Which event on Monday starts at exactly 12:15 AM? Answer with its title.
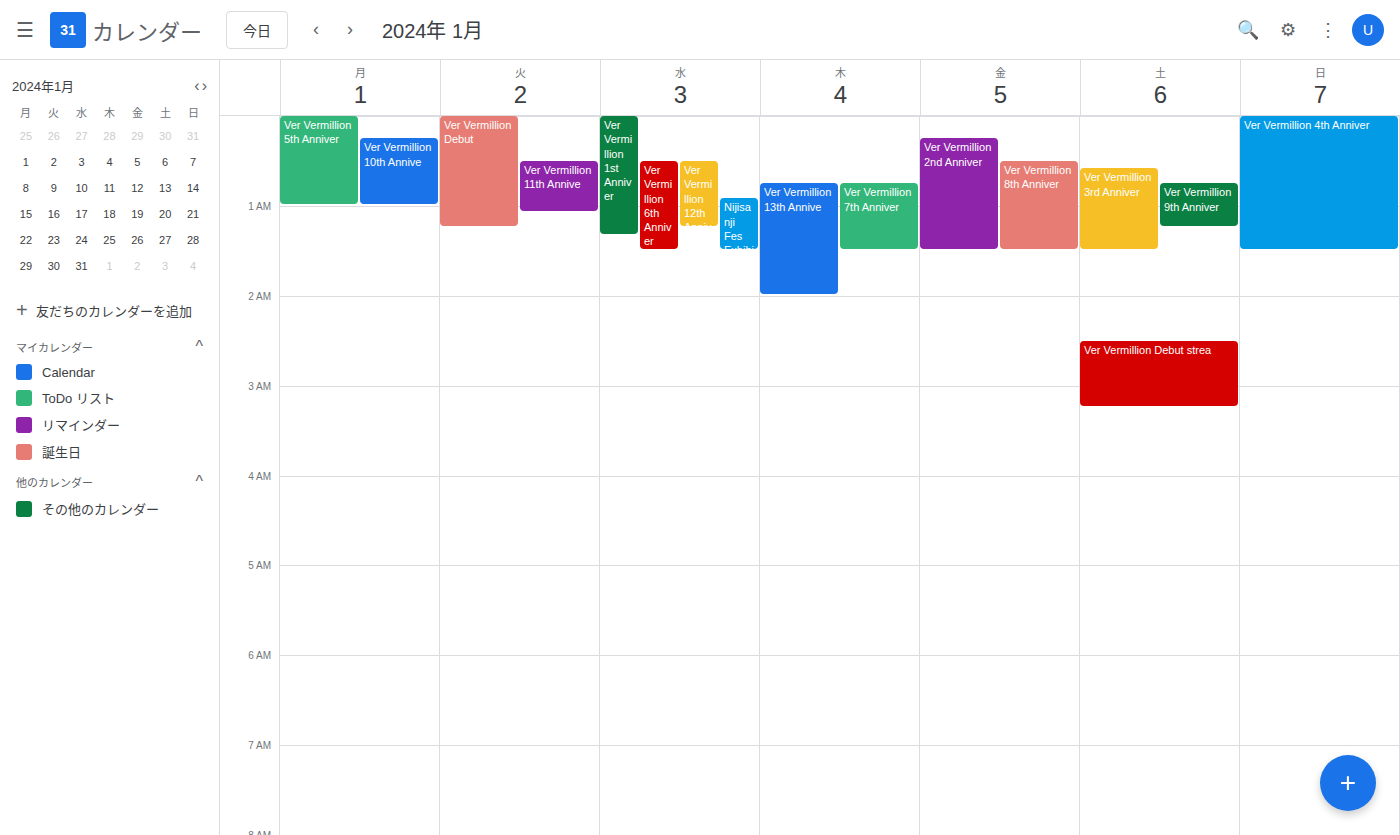
"Ver Vermillion 10th Annive"